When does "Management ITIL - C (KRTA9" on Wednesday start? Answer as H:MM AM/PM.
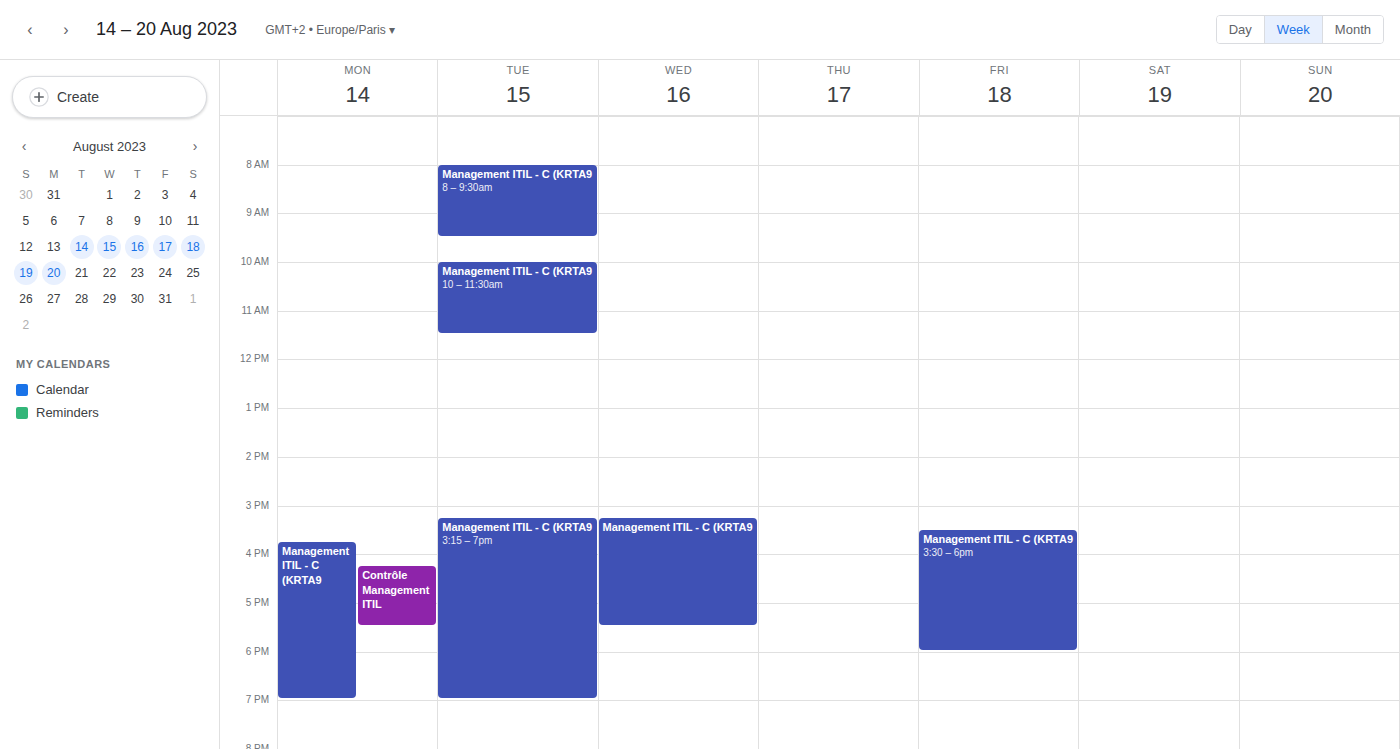
3:15 PM